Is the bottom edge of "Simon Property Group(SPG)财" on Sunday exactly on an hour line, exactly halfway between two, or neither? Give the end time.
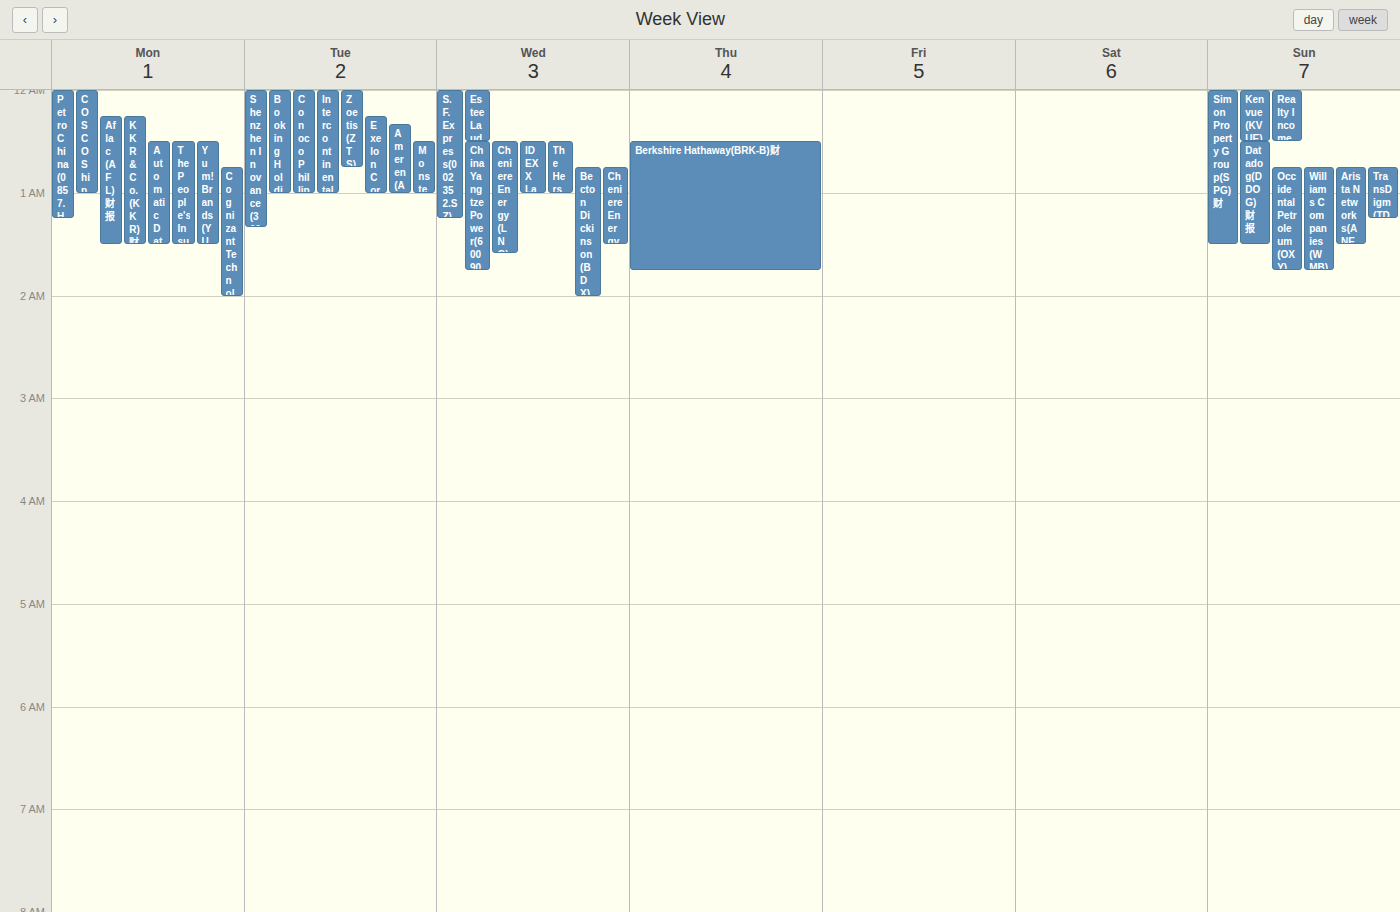
1:30 AM -- halfway between the 1 AM and 2 AM lines.